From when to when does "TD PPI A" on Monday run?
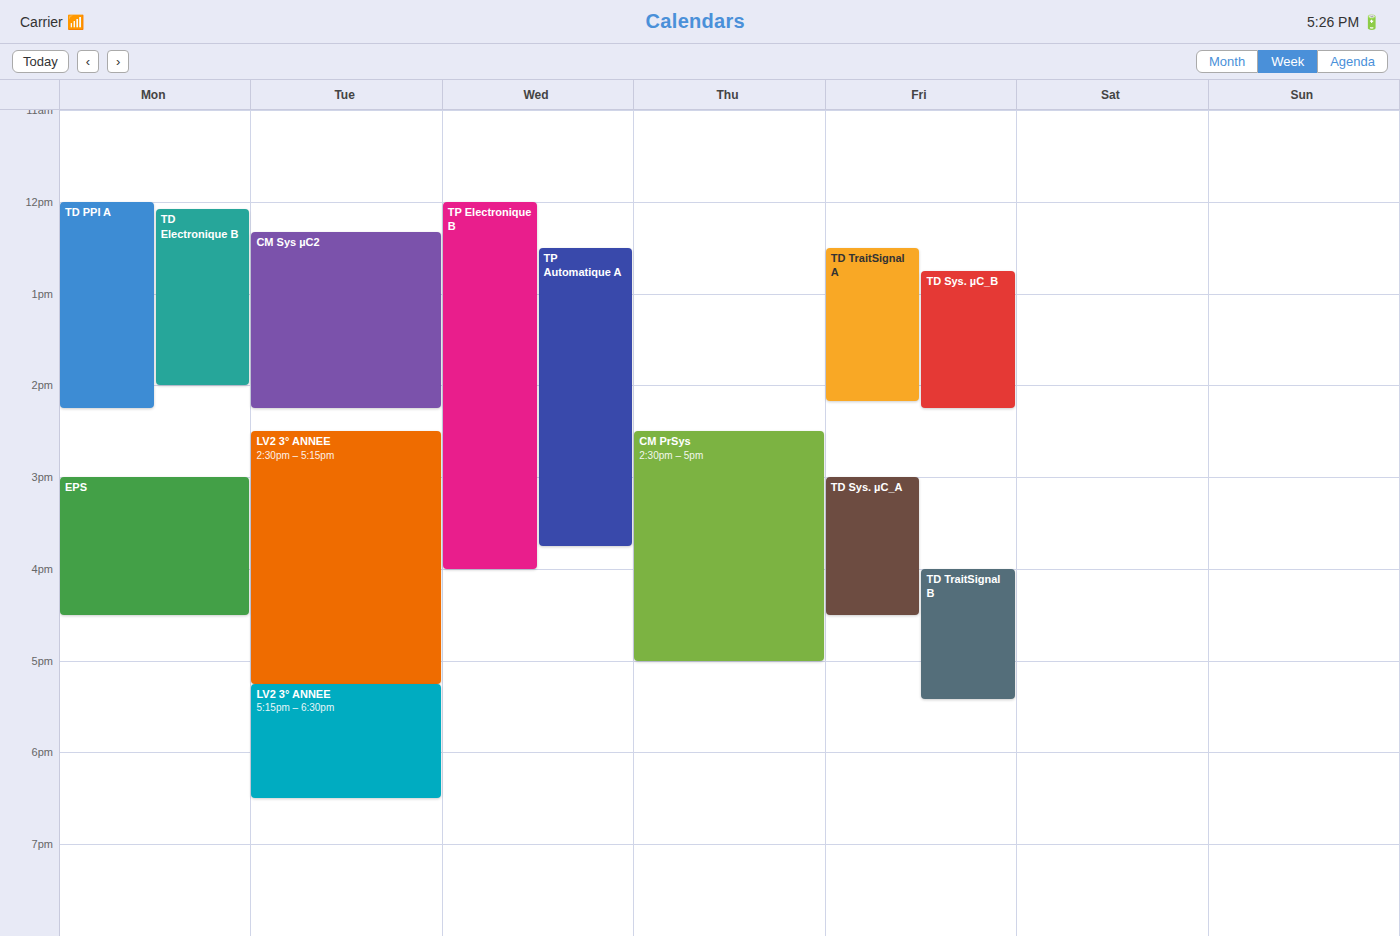
12:00 PM to 2:15 PM